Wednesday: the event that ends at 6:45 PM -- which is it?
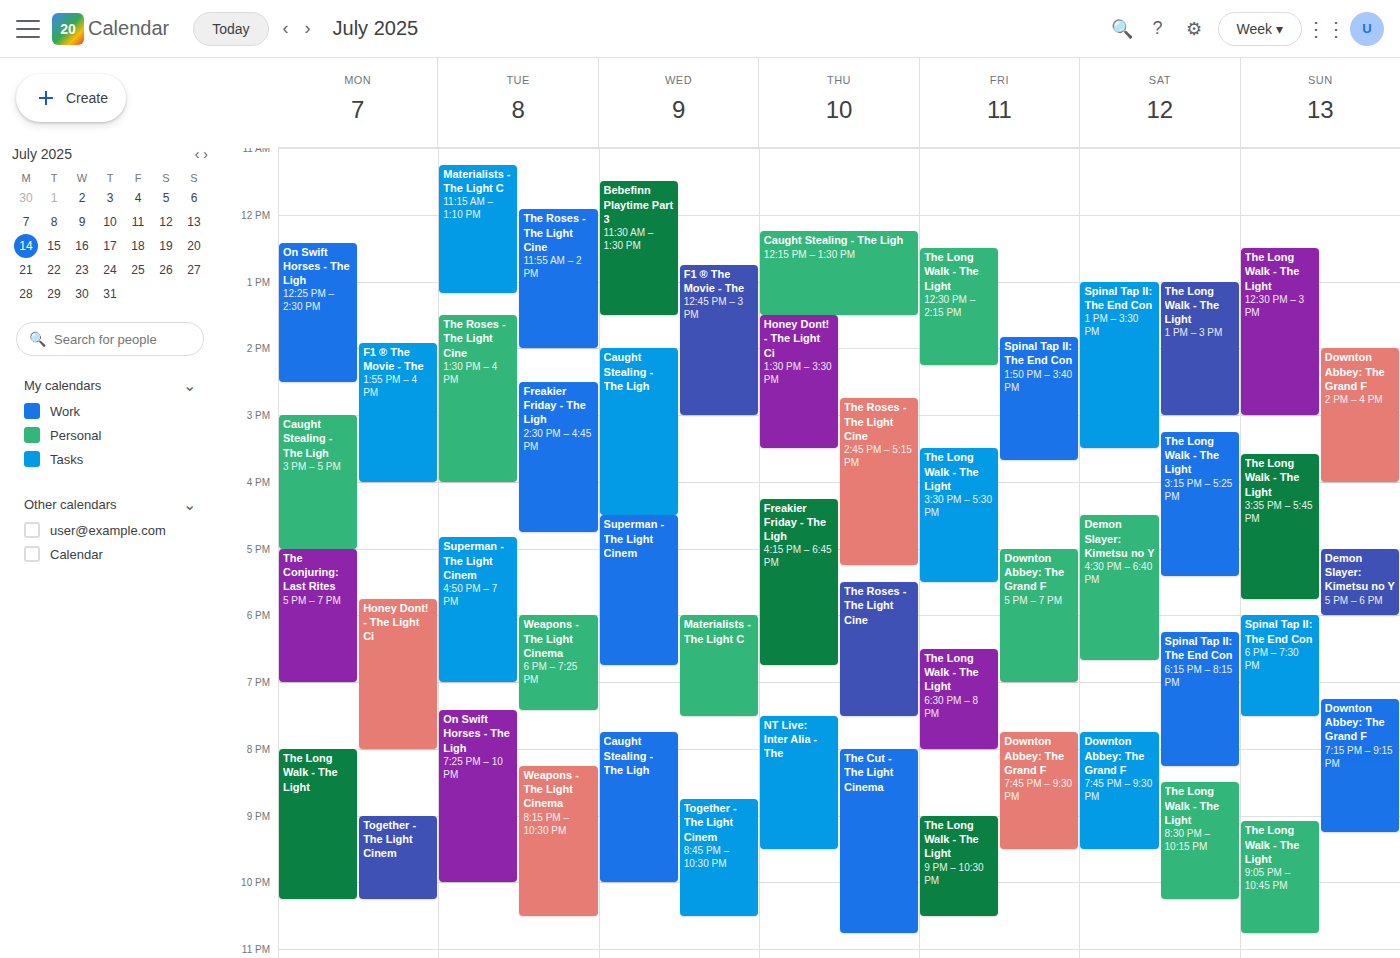
"Superman - The Light Cinem"